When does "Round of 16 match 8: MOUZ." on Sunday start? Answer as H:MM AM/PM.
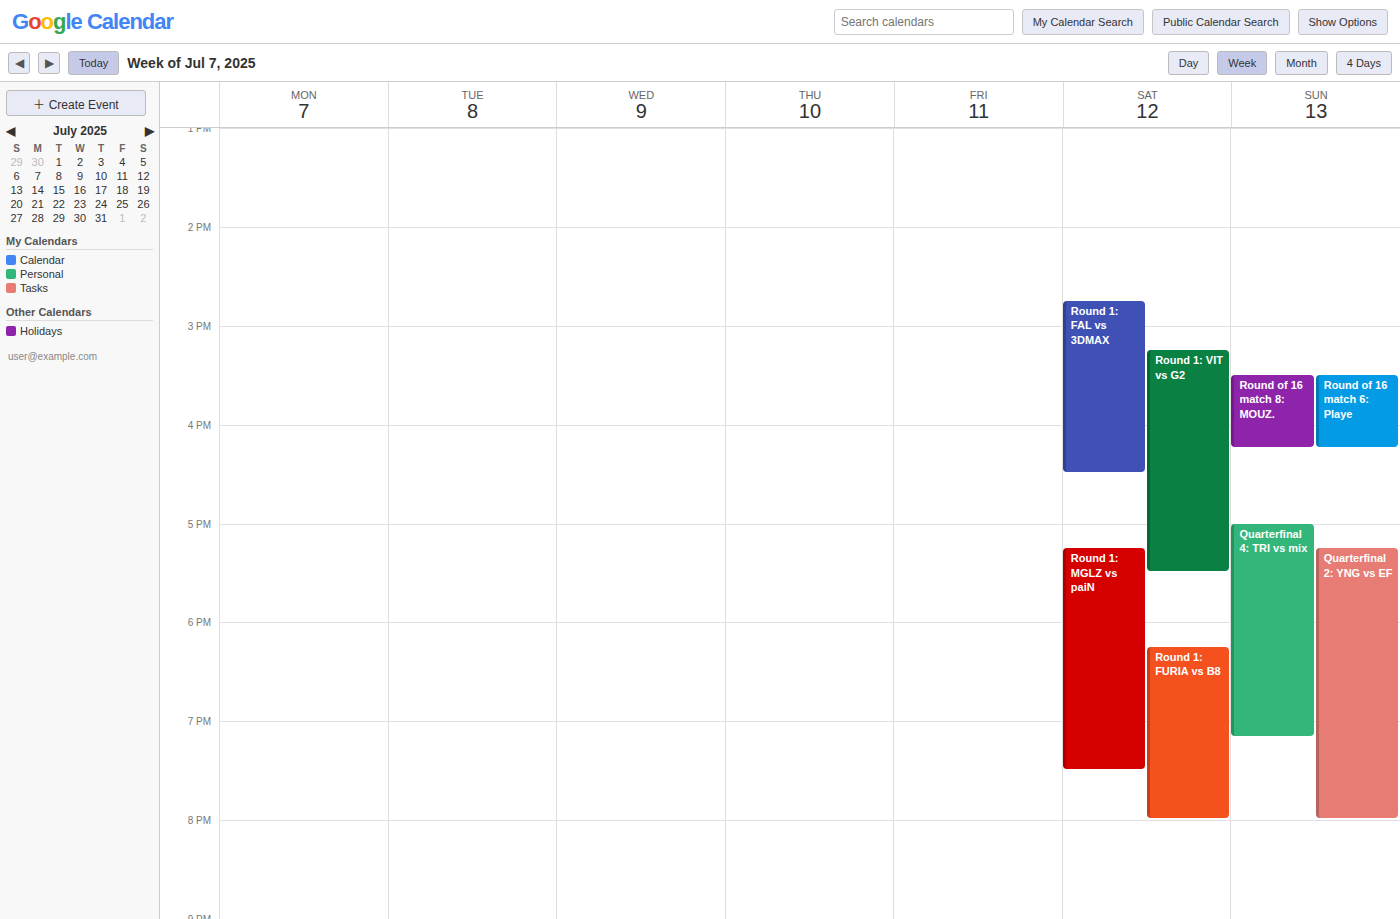
3:30 PM